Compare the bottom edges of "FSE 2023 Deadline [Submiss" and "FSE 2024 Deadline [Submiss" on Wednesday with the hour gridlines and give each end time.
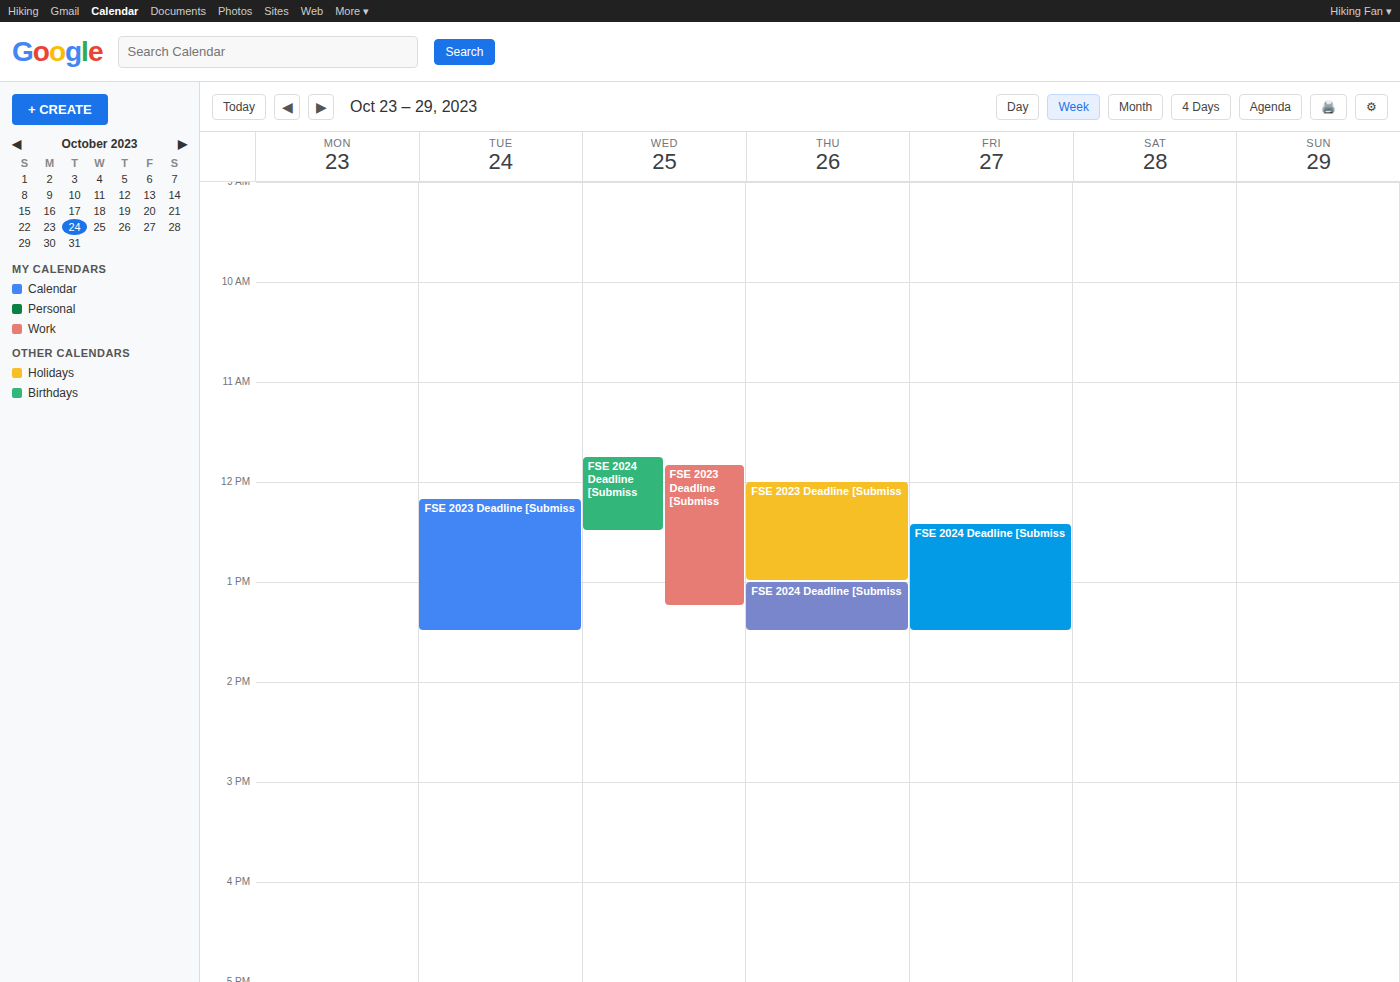
"FSE 2023 Deadline [Submiss": 1:15 PM, neither: a quarter of the way from the 1 PM line to the 2 PM line. "FSE 2024 Deadline [Submiss": 12:30 PM, halfway between the 12 PM and 1 PM lines.